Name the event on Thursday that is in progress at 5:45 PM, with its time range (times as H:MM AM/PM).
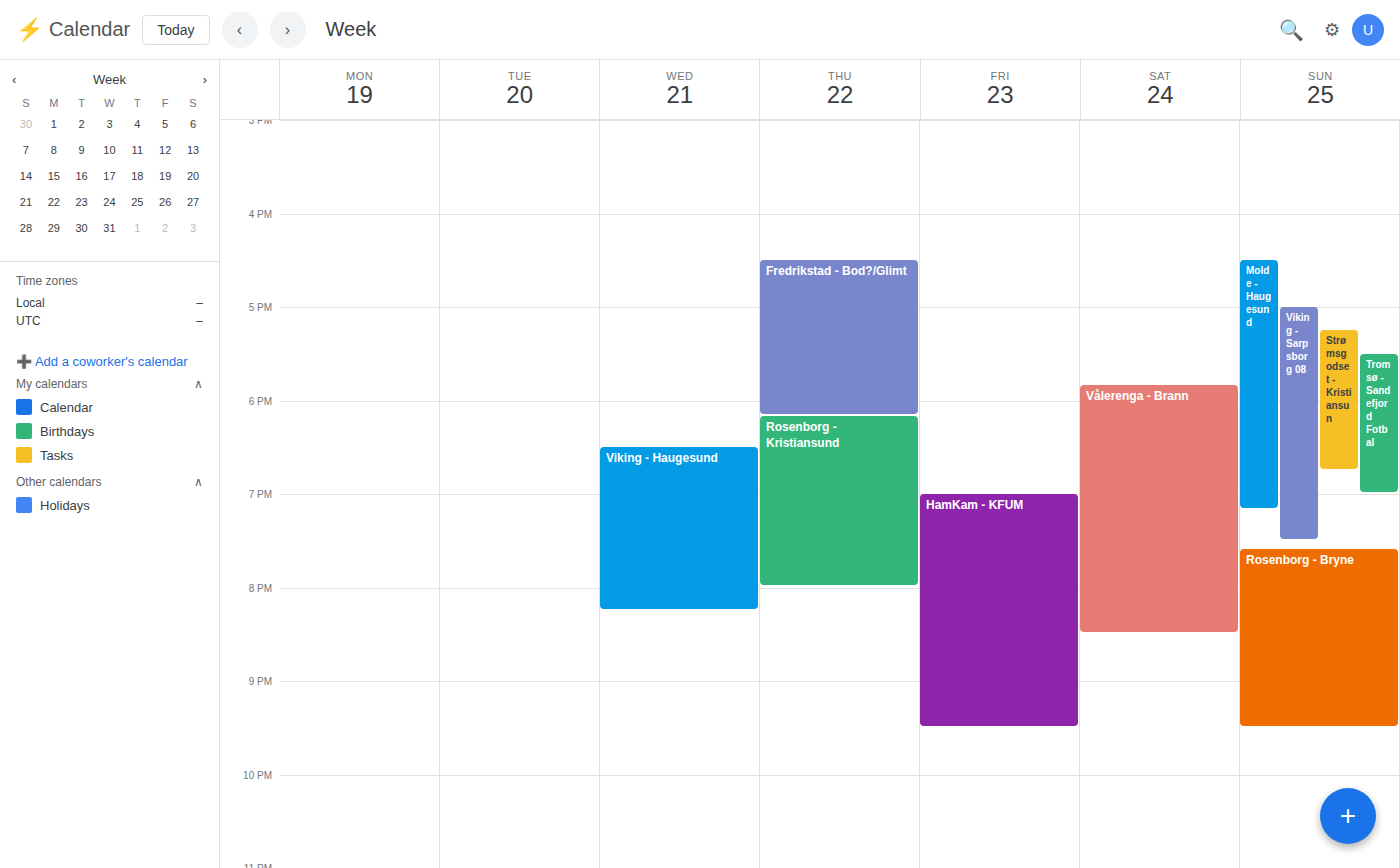
"Fredrikstad - Bod?/Glimt", 4:30 PM to 6:10 PM